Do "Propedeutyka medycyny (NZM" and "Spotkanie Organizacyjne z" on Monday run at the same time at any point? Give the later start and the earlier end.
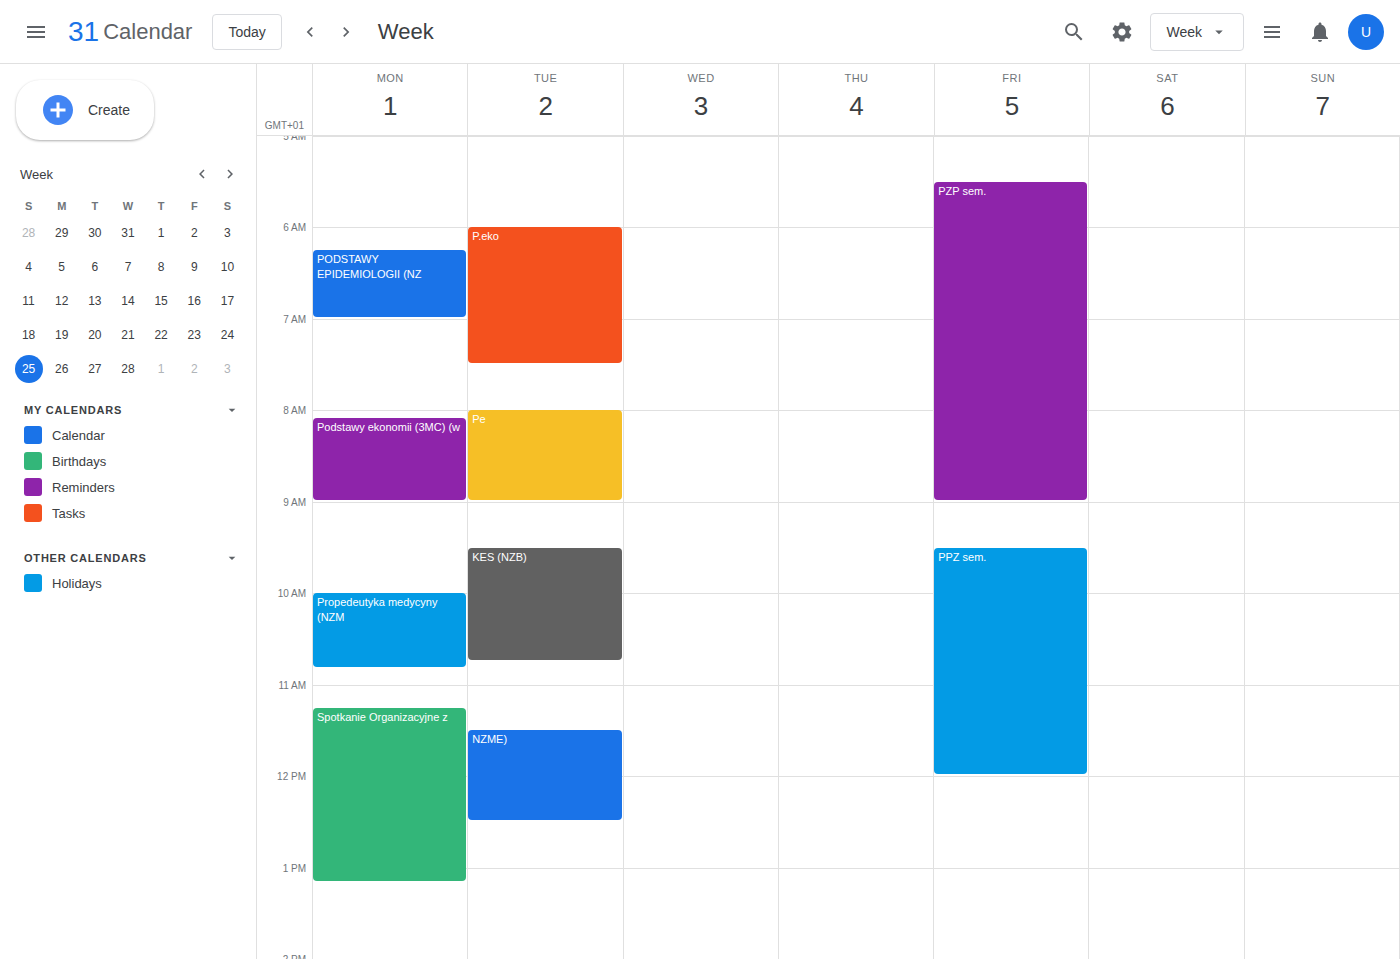
"Propedeutyka medycyny (NZM" ends at 10:50 AM and "Spotkanie Organizacyjne z" starts at 11:15 AM -- no overlap.